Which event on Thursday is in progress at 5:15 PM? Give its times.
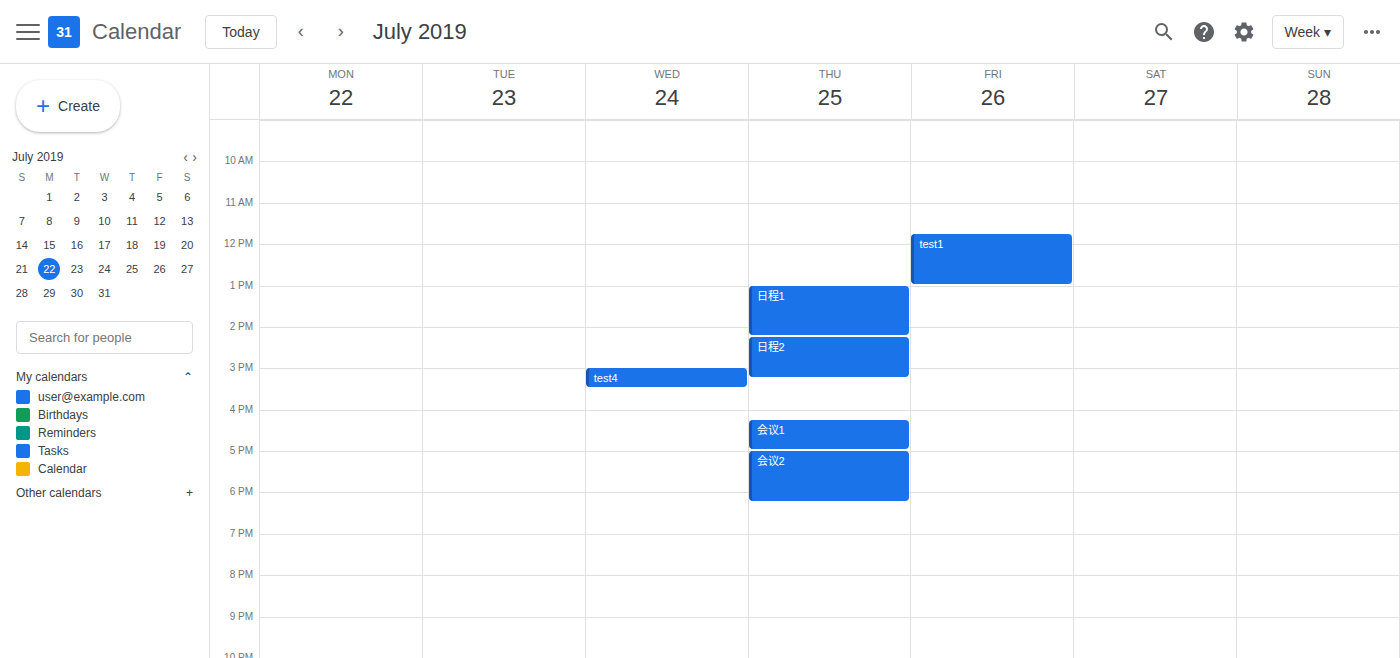
"会议2", 5:00 PM to 6:15 PM